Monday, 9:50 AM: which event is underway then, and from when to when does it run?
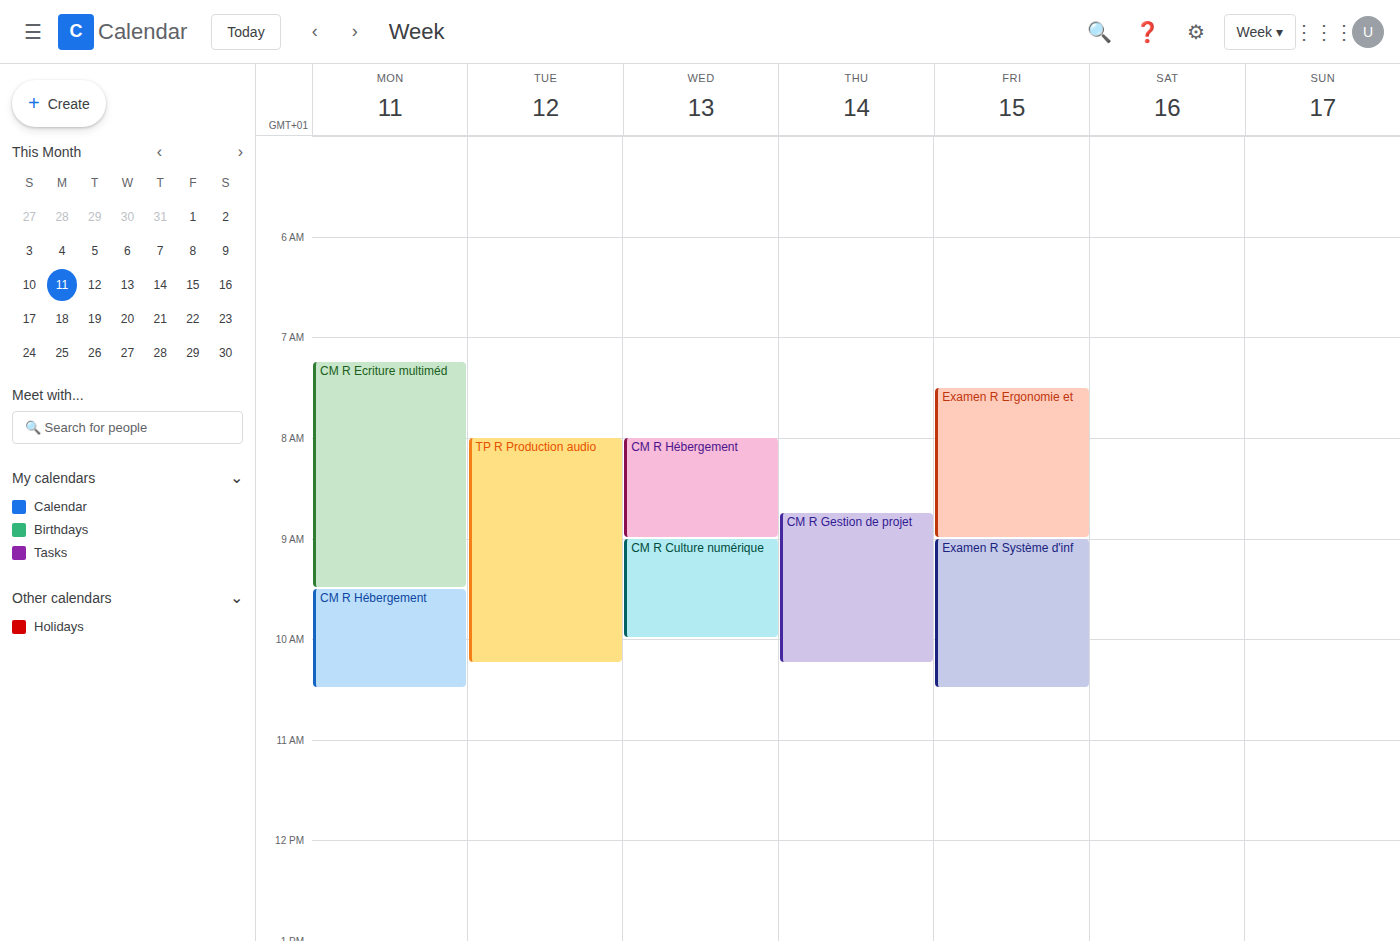
"CM R Hébergement", 9:30 AM to 10:30 AM